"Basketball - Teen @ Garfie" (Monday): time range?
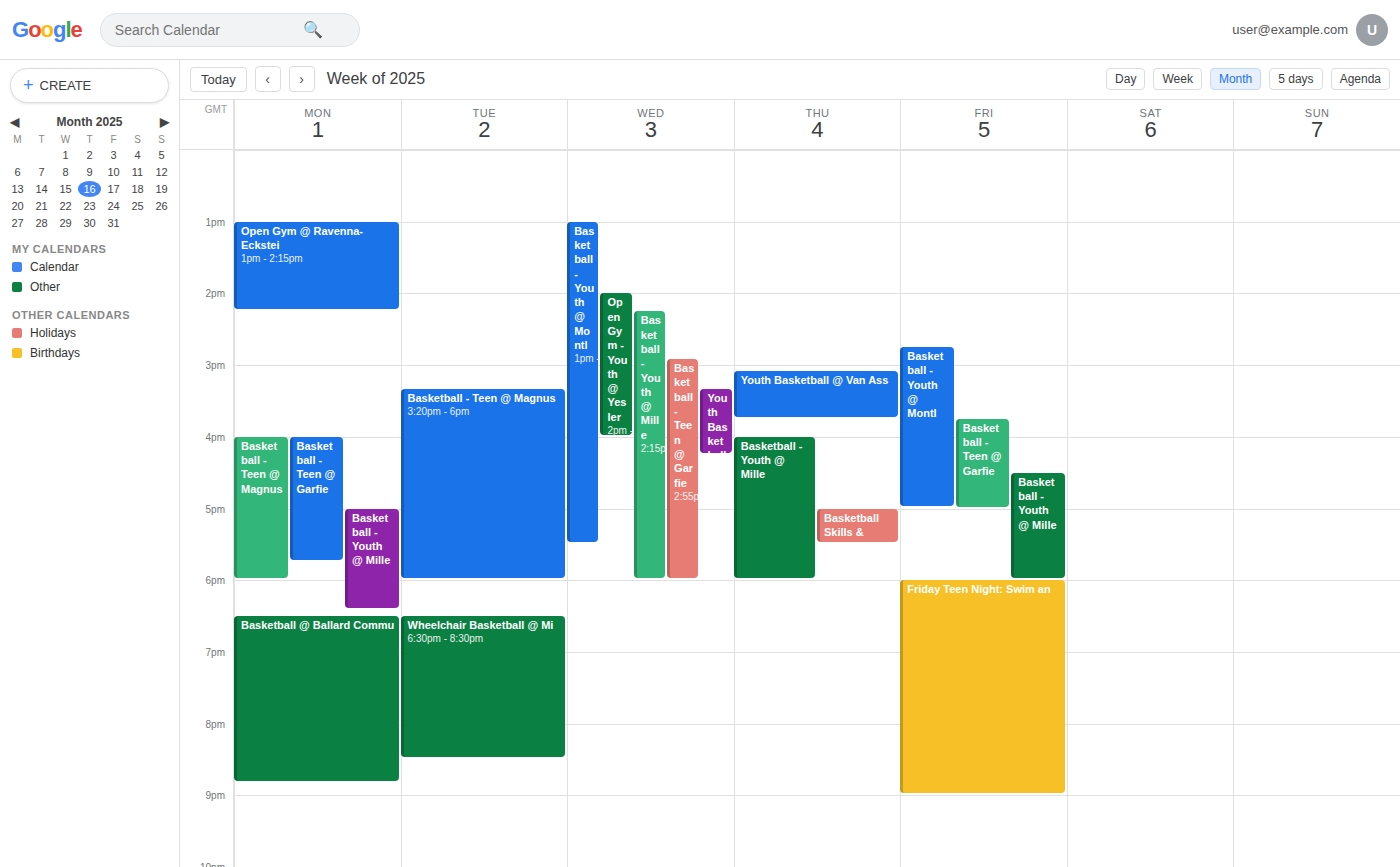
4:00 PM to 5:45 PM